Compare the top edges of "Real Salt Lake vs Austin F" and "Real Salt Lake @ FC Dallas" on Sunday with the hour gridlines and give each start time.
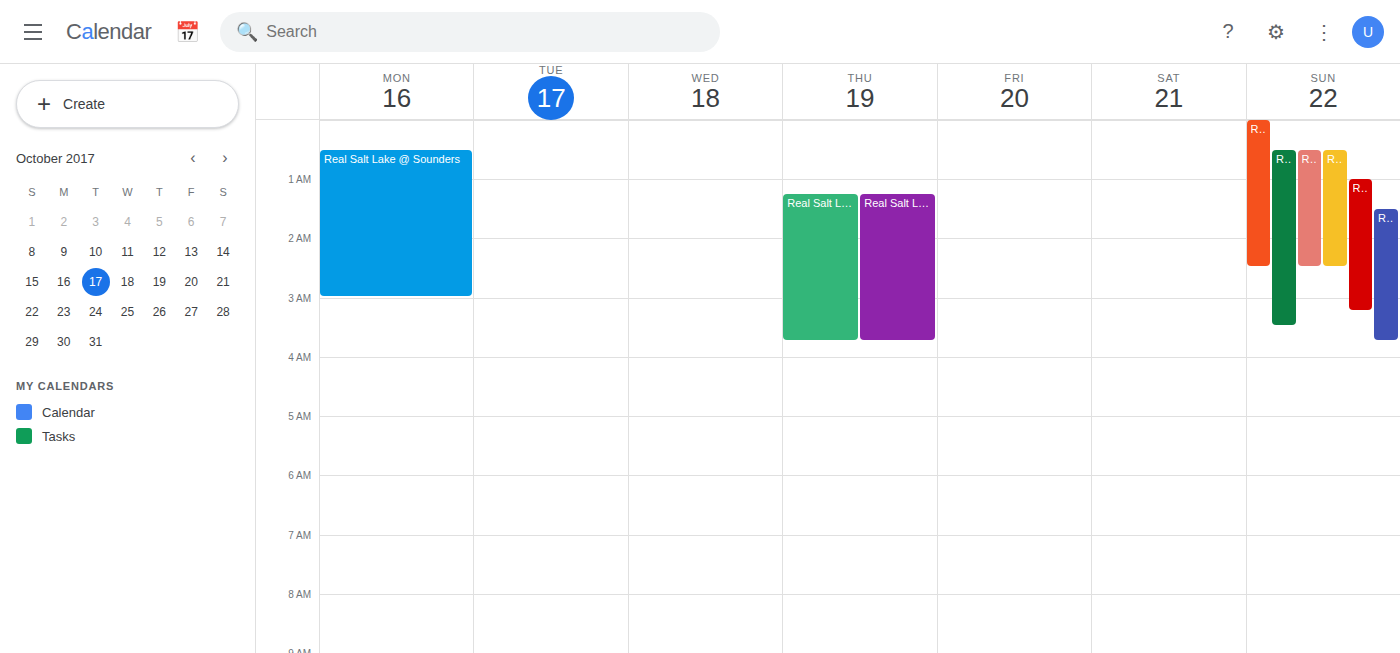
"Real Salt Lake vs Austin F": 1:00 AM, exactly on the 1 AM line. "Real Salt Lake @ FC Dallas": 12:30 AM, halfway between the 12 AM and 1 AM lines.